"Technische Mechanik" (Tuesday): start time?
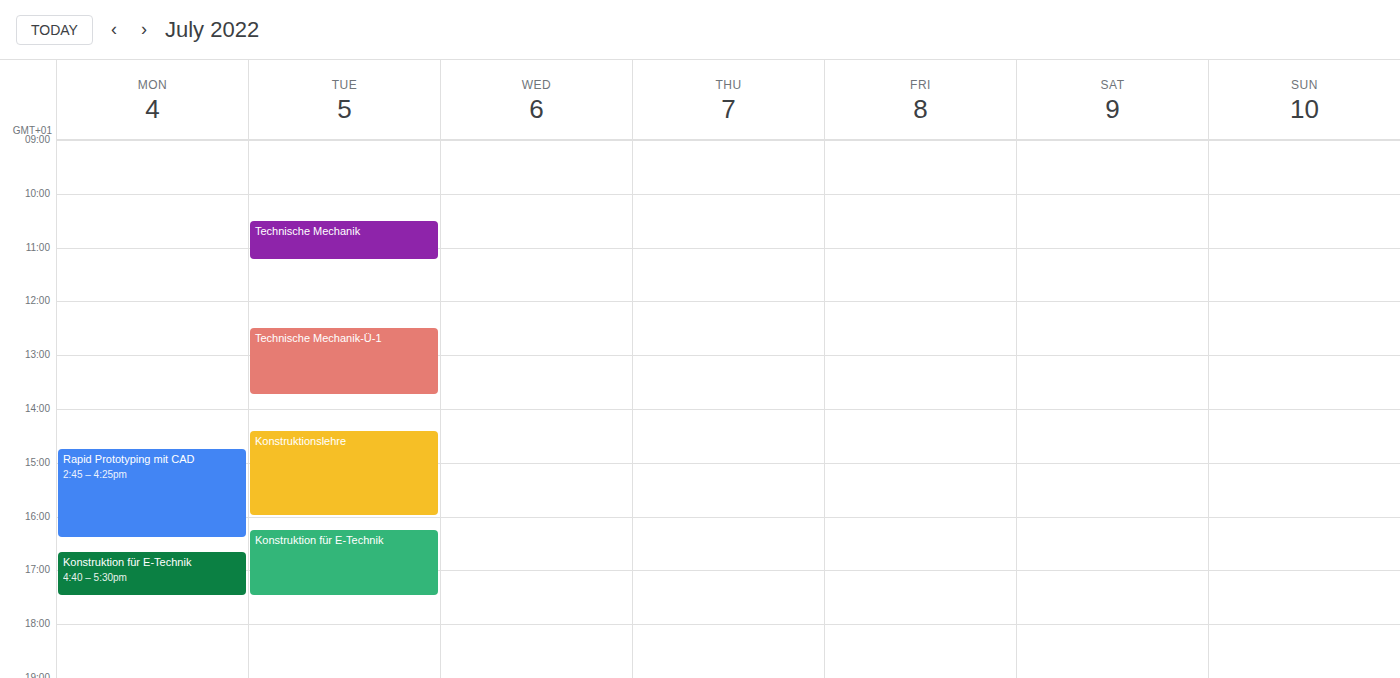
10:30 AM